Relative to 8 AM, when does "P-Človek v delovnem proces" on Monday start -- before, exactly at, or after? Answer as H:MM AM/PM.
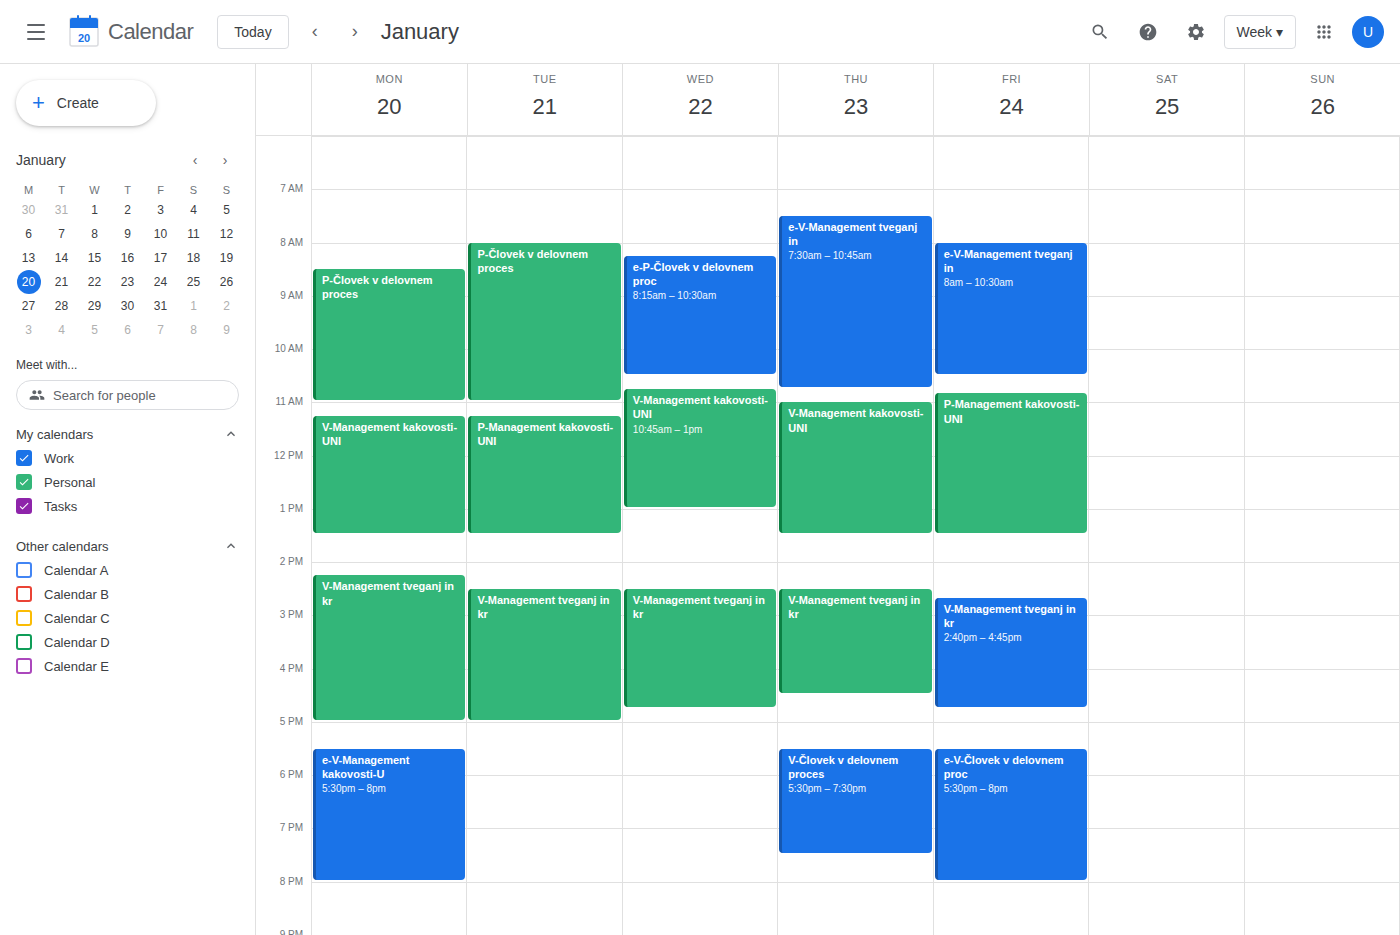
8:30 AM -- after 8 AM, 30 minutes below the 8 AM line.